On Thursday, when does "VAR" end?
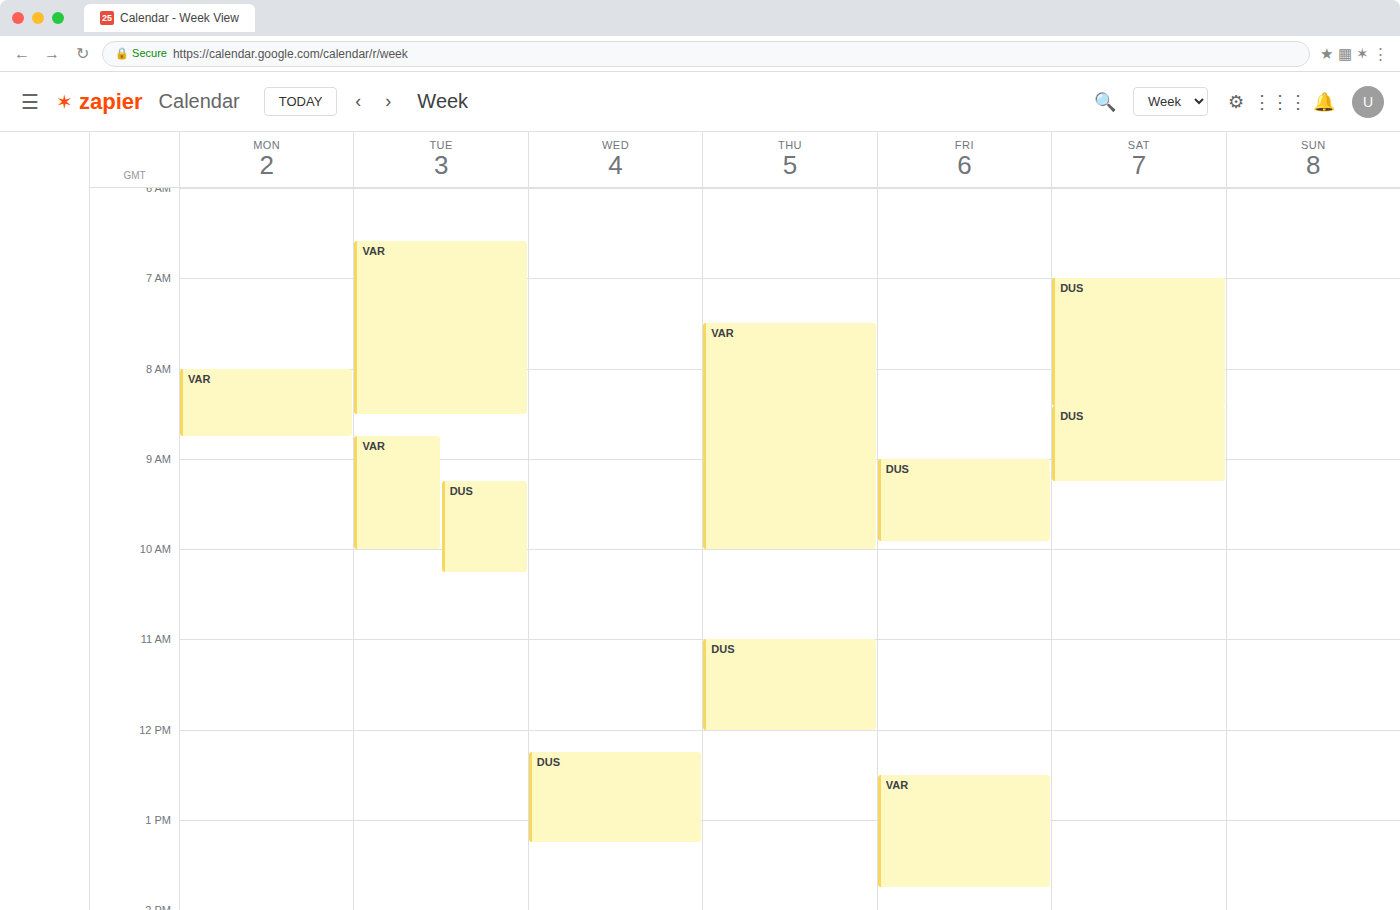
10:00 AM